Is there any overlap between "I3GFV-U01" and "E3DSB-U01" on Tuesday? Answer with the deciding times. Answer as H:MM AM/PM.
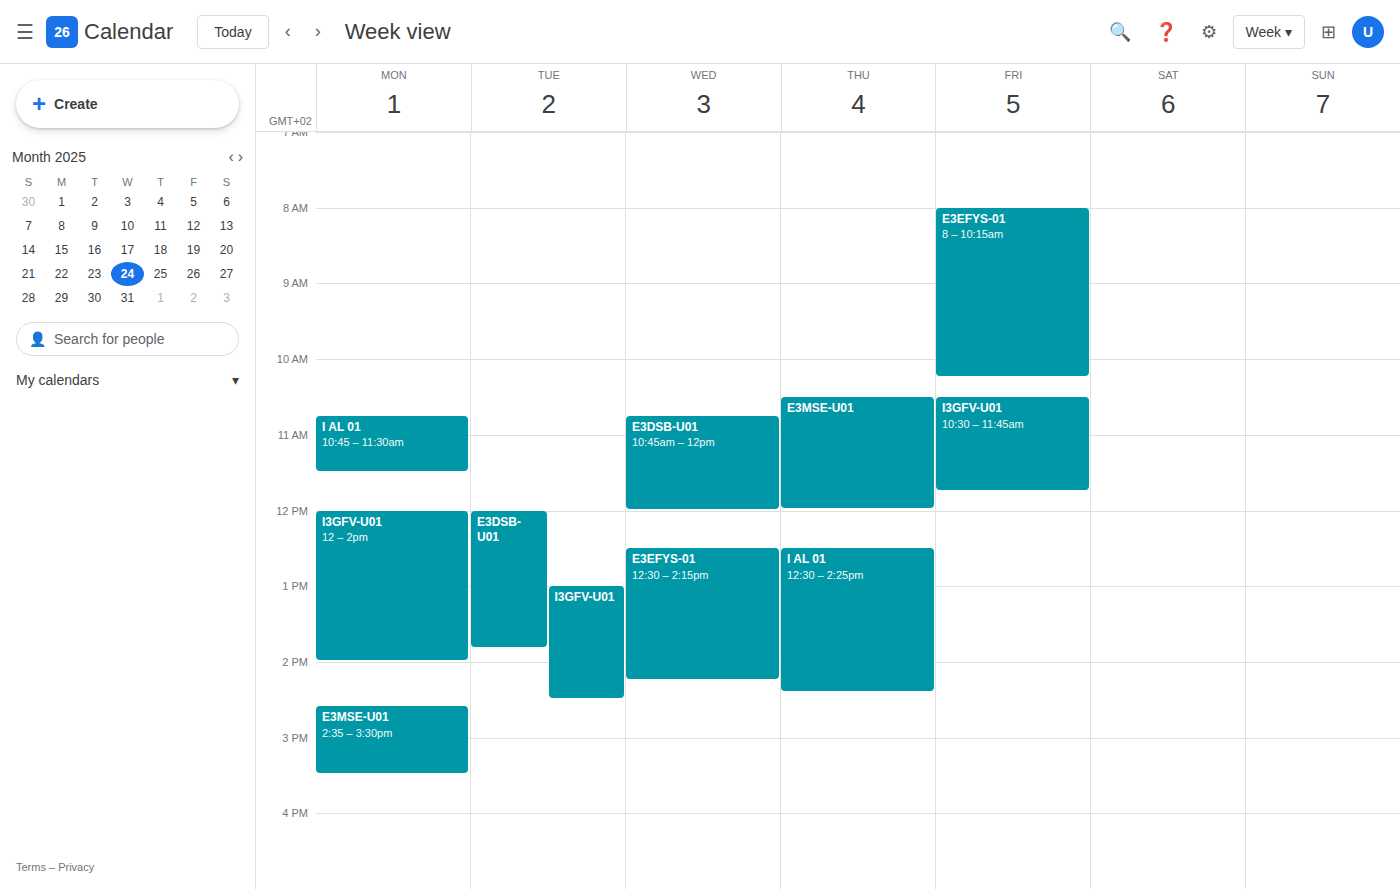
"I3GFV-U01" starts at 1:00 PM, before "E3DSB-U01" ends at 1:50 PM -- they overlap.